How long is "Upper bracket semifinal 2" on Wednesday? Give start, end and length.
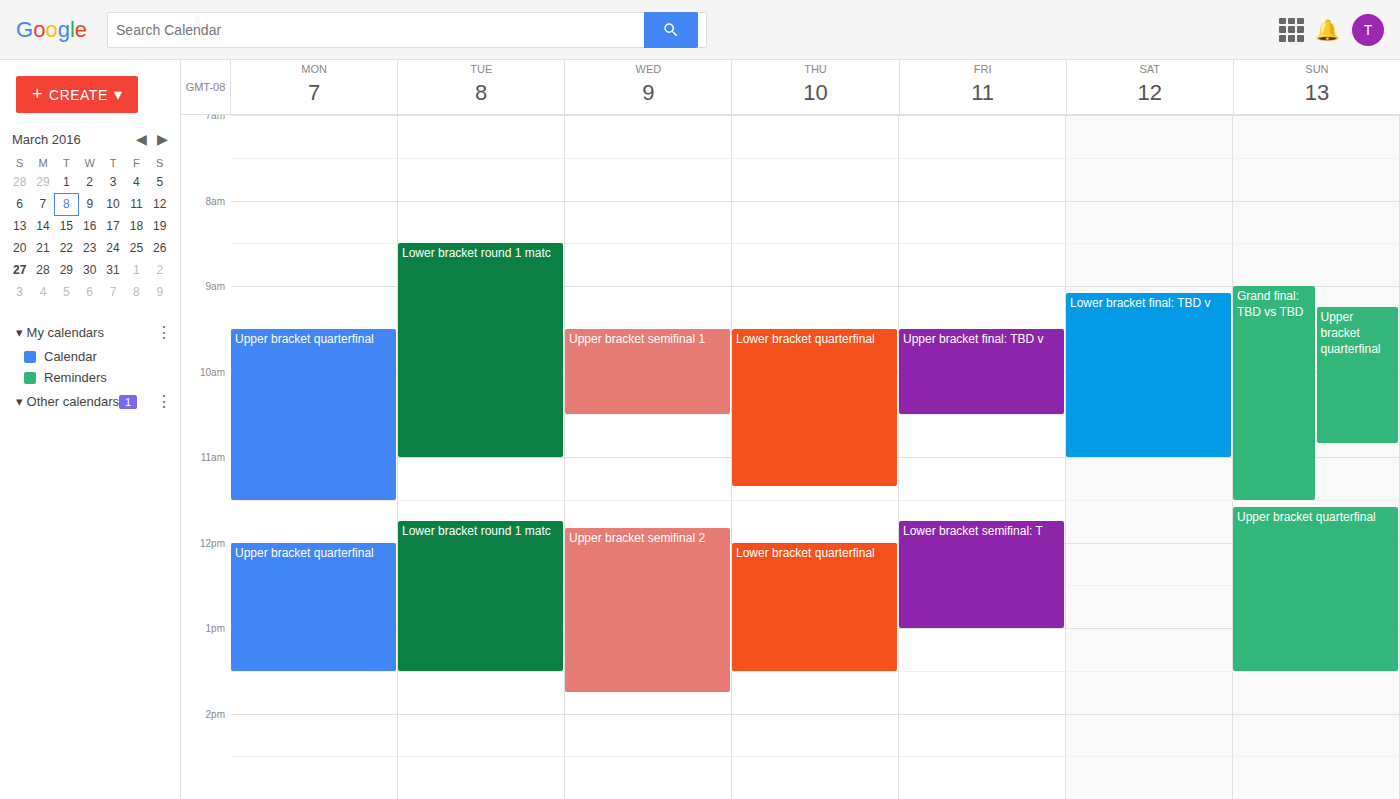
11:50 AM to 1:45 PM, 1 hour 55 minutes